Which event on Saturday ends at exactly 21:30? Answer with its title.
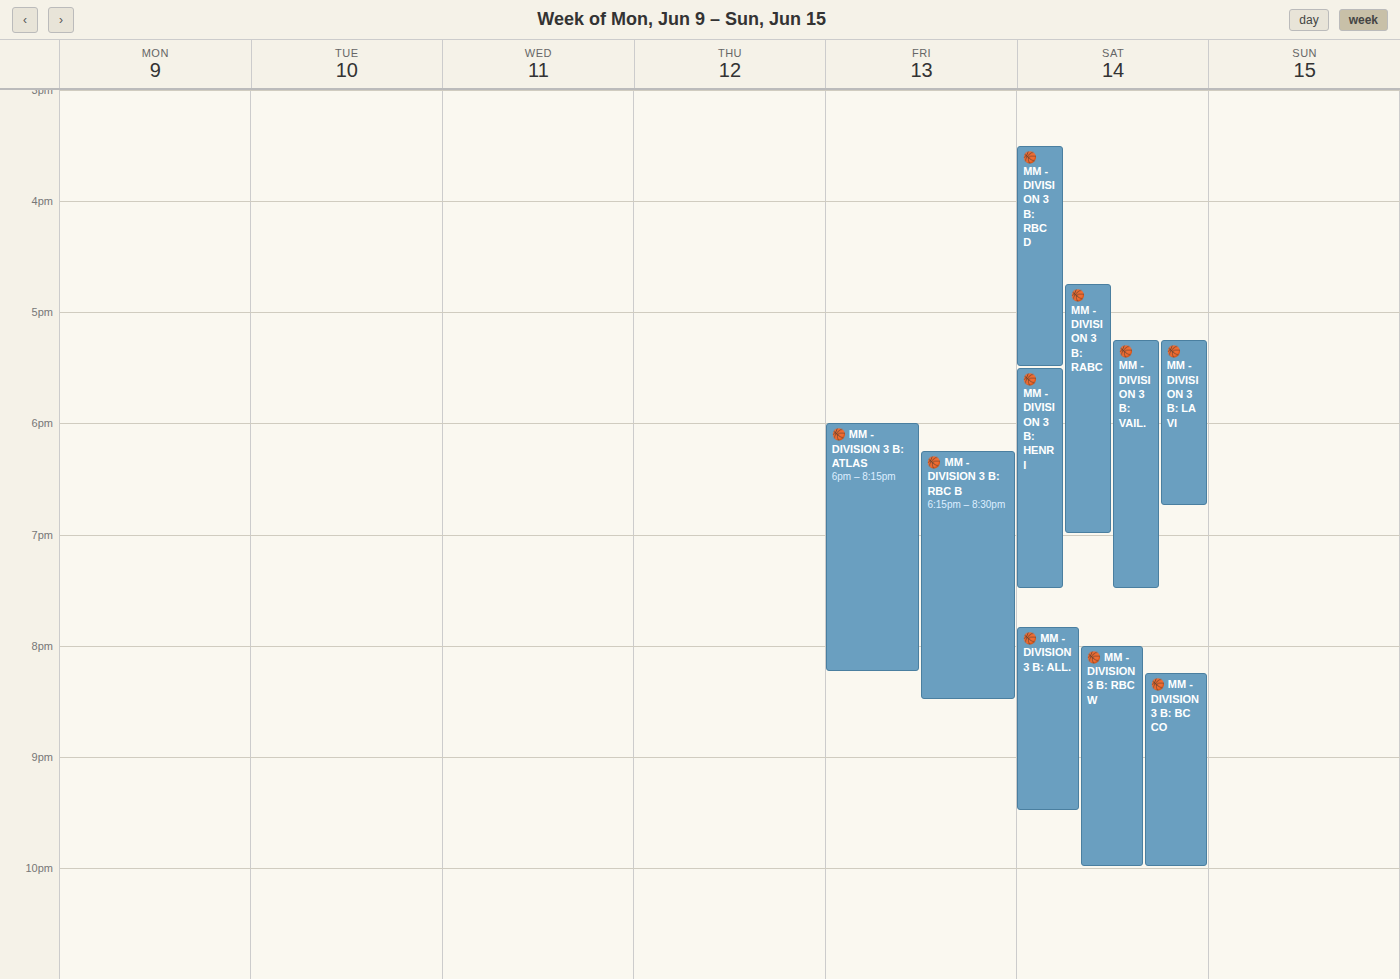
"🏀 MM - DIVISION 3 B: ALL."